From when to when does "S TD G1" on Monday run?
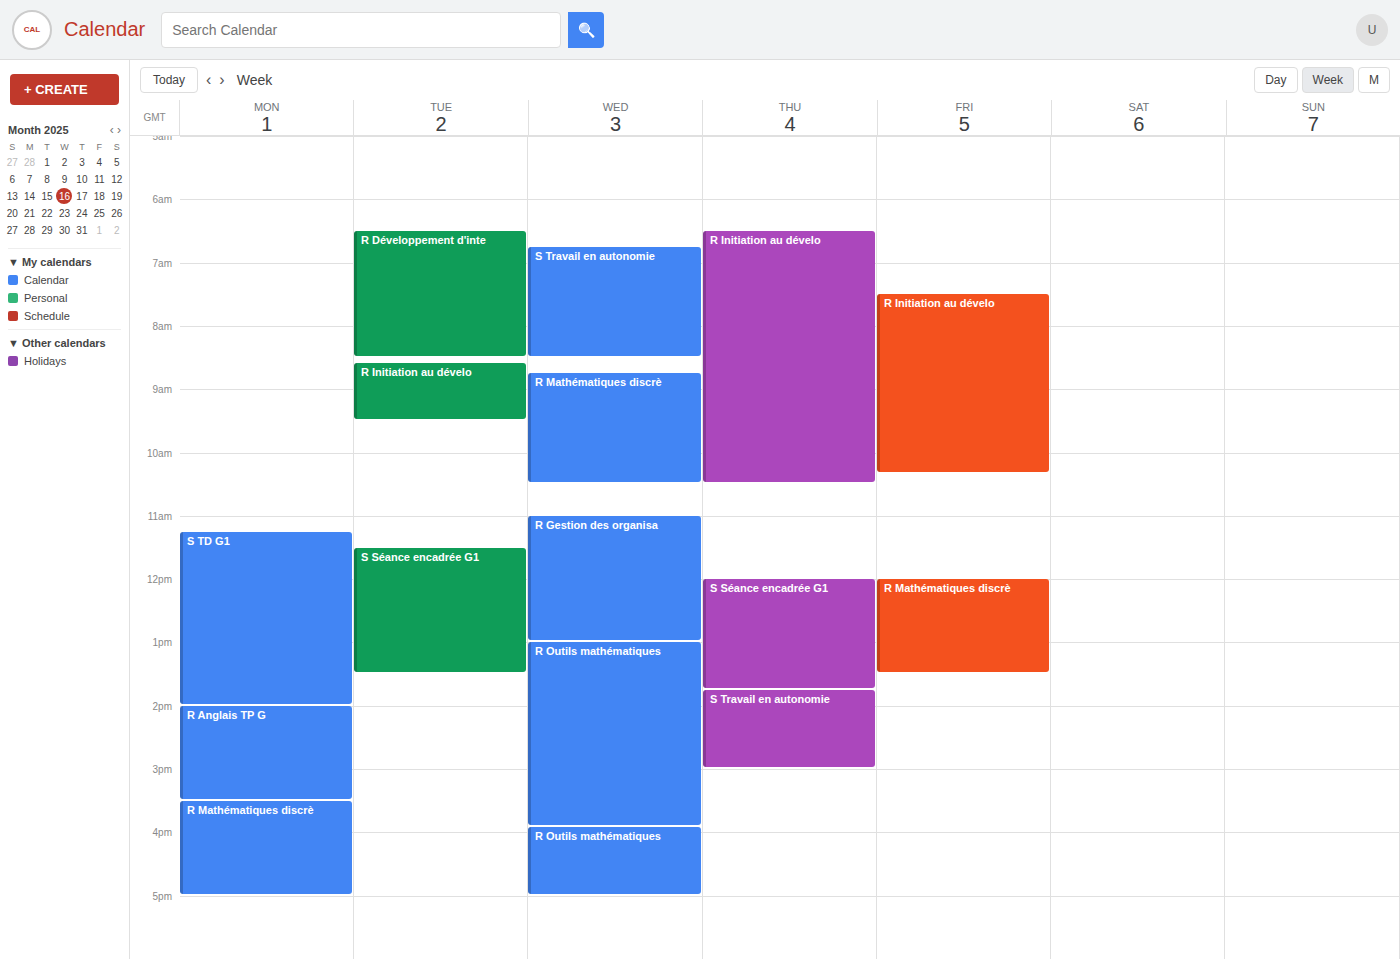
11:15 AM to 2:00 PM